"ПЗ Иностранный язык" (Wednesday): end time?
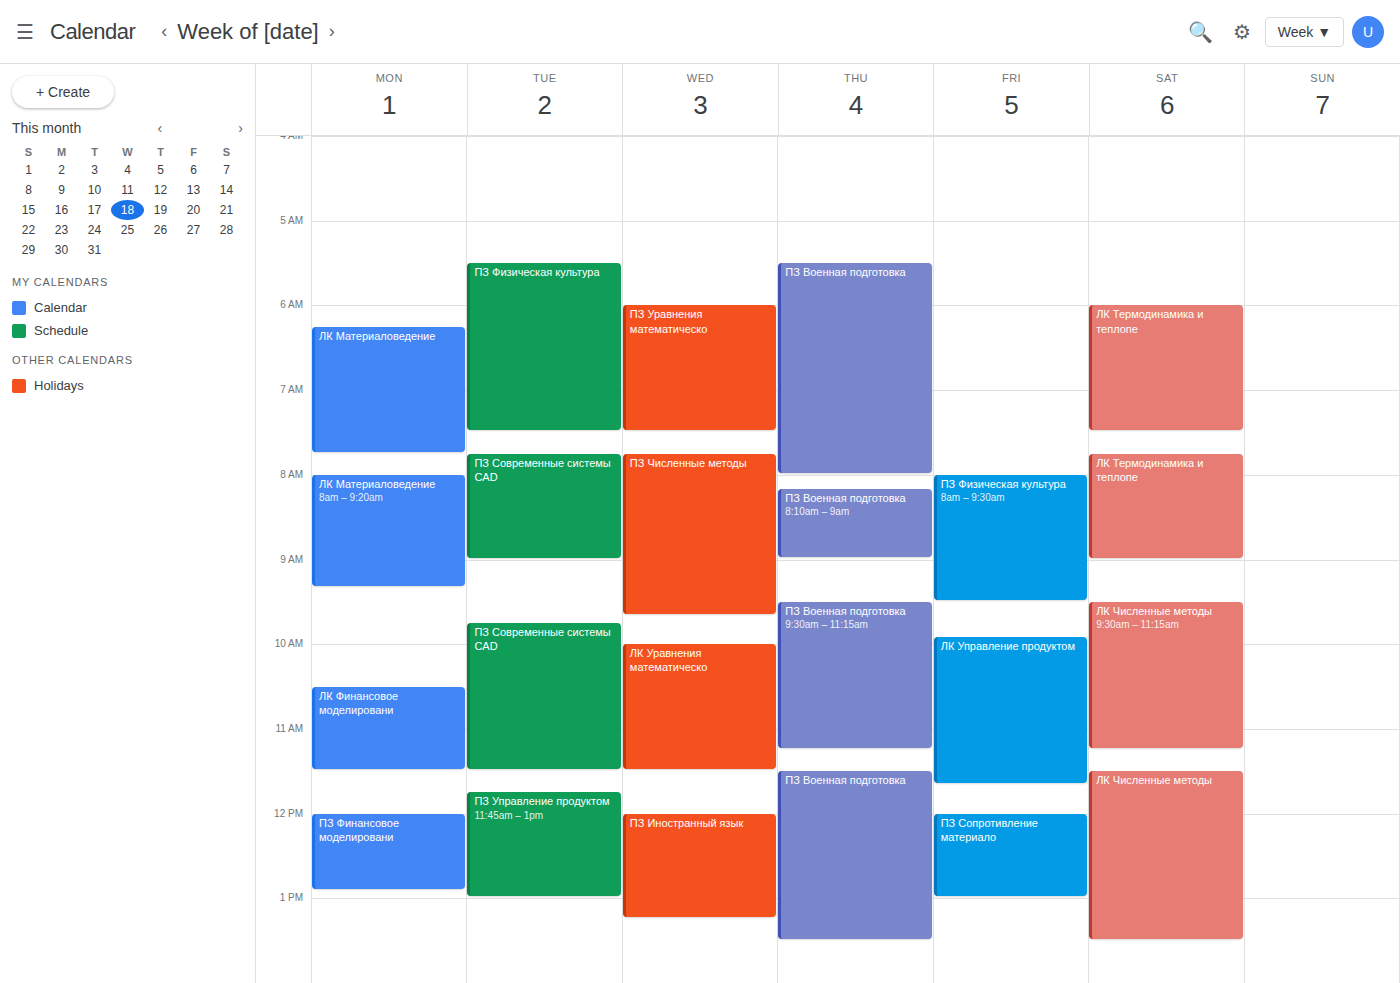
1:15 PM